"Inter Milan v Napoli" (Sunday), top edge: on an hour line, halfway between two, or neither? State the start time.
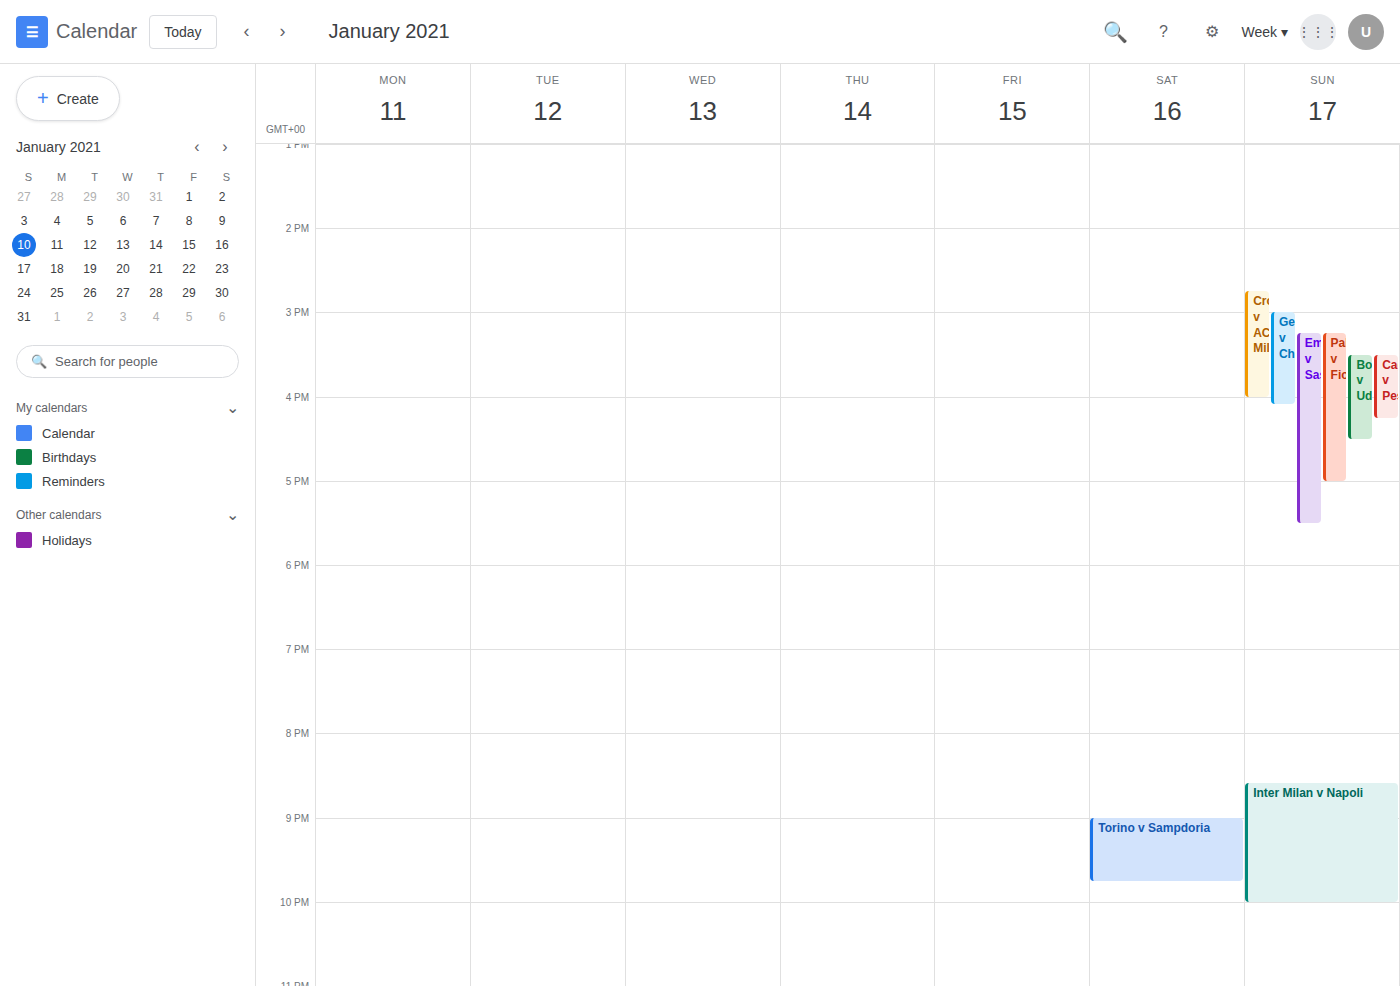
20:35 -- neither: 35 minutes below the 20:00 line and 25 minutes above the 21:00 line.